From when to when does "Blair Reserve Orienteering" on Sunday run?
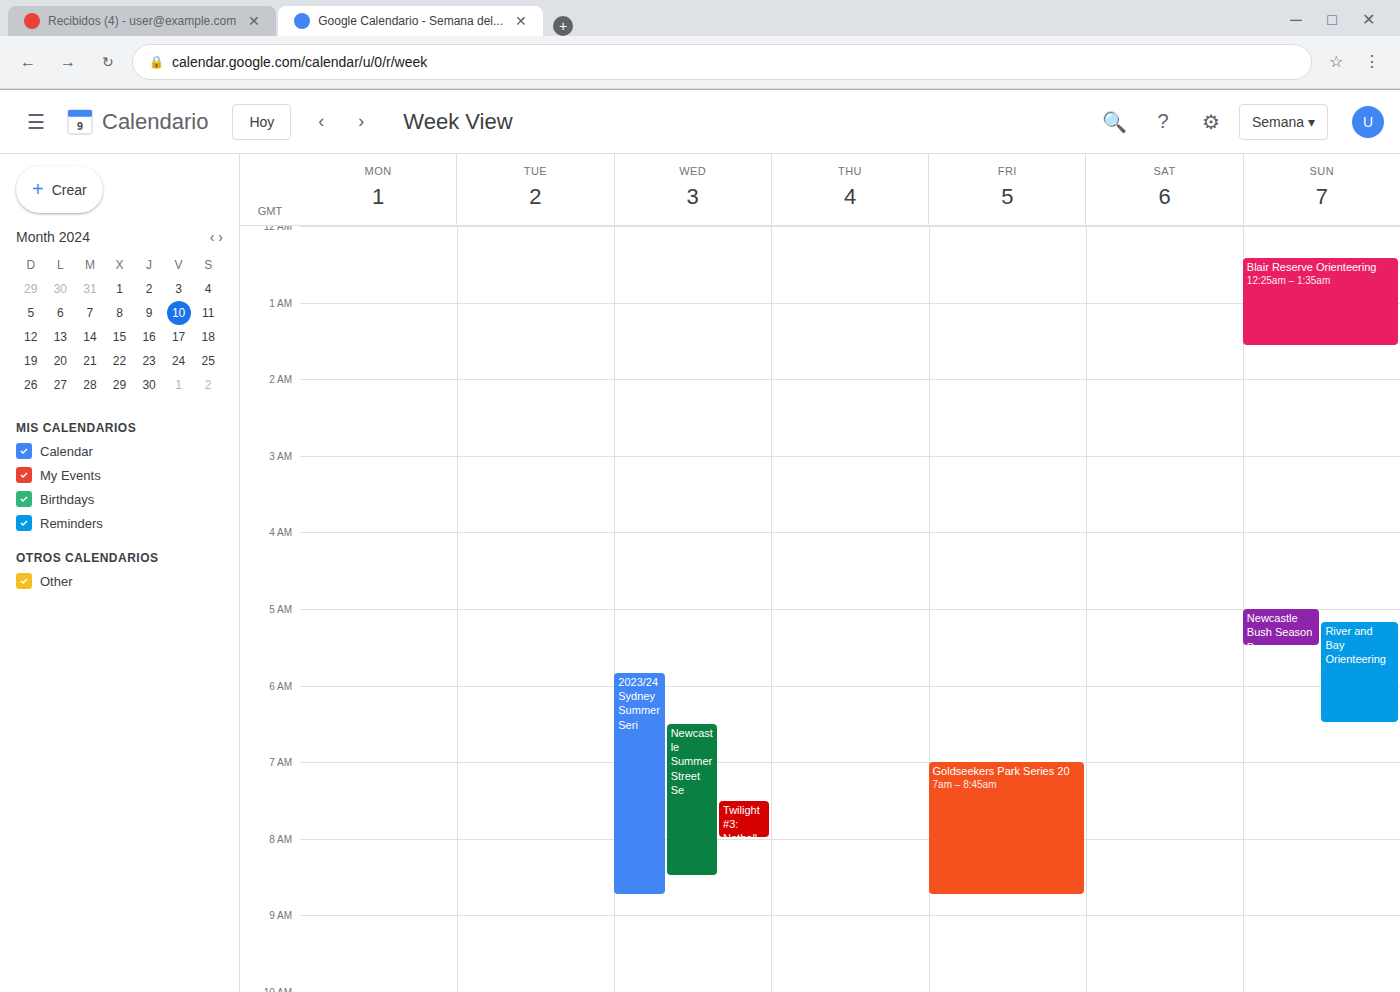
12:25 AM to 1:35 AM